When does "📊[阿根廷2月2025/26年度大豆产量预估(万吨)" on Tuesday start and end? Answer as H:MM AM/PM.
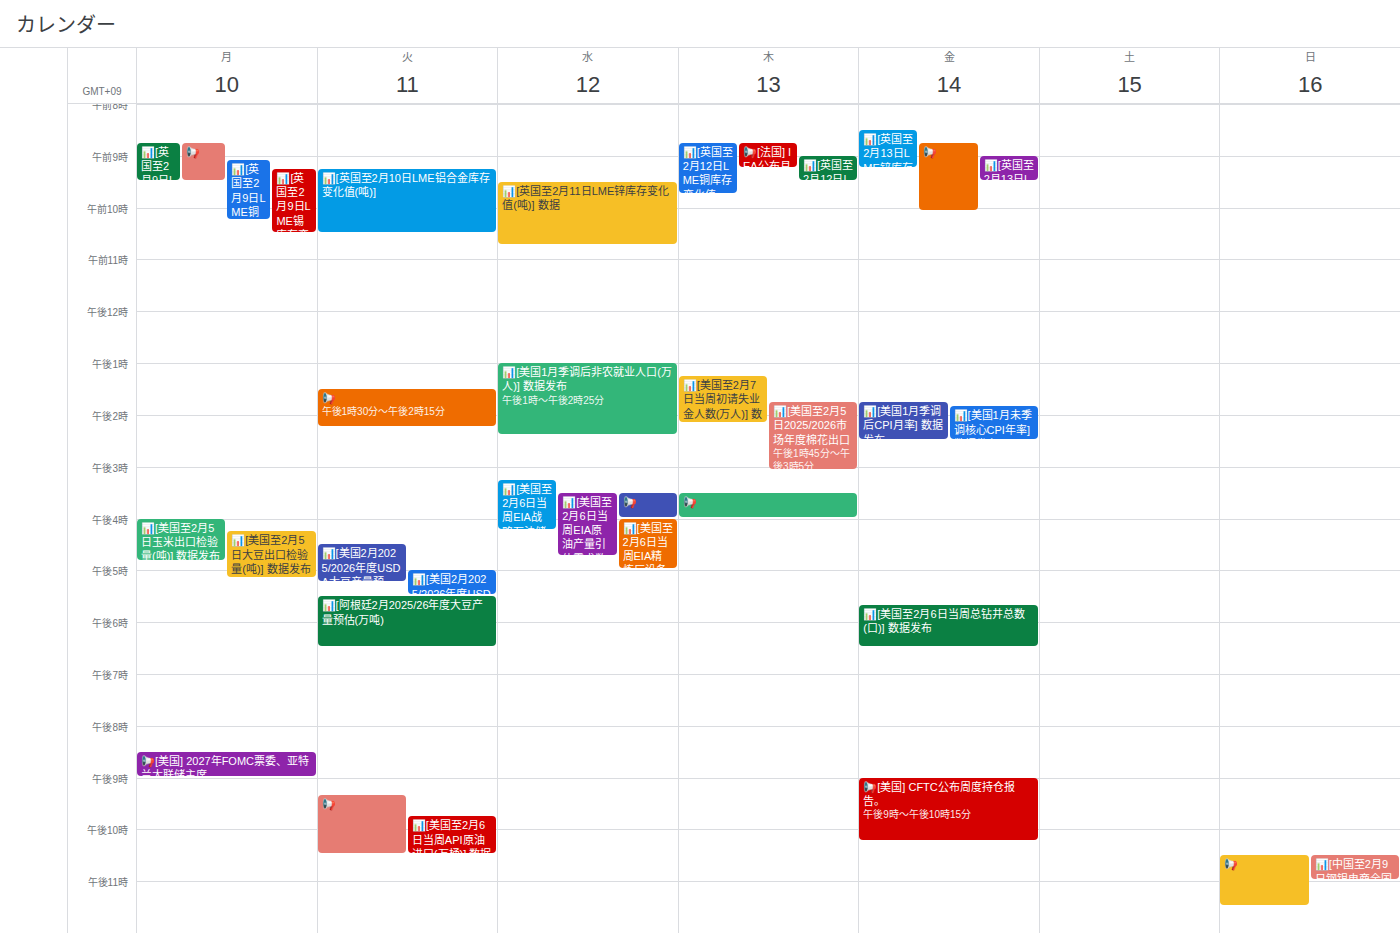
5:30 PM to 6:30 PM